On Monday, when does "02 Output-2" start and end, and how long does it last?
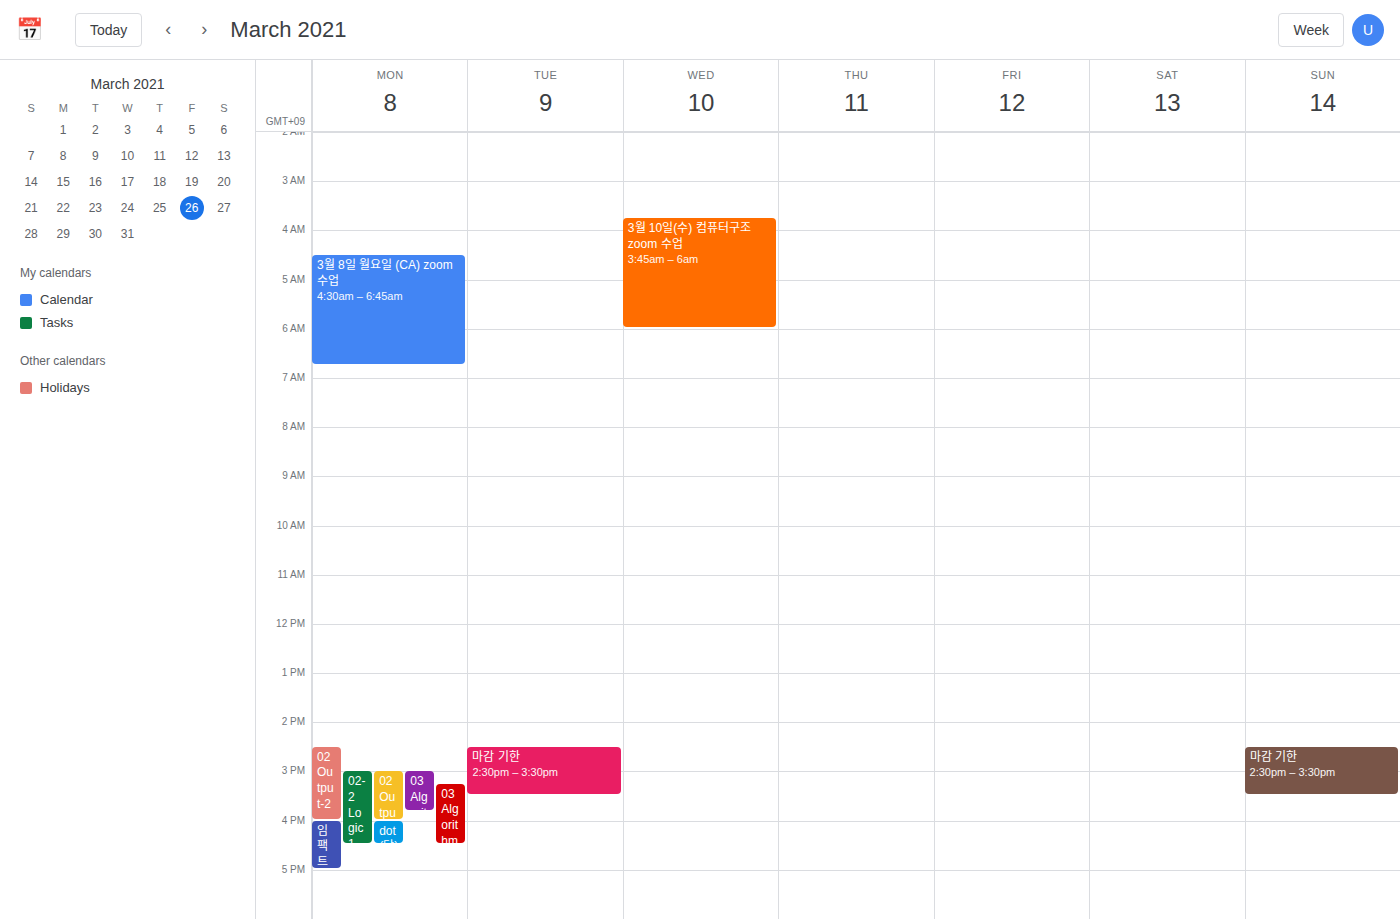
14:30 to 16:00, 1 hour 30 minutes